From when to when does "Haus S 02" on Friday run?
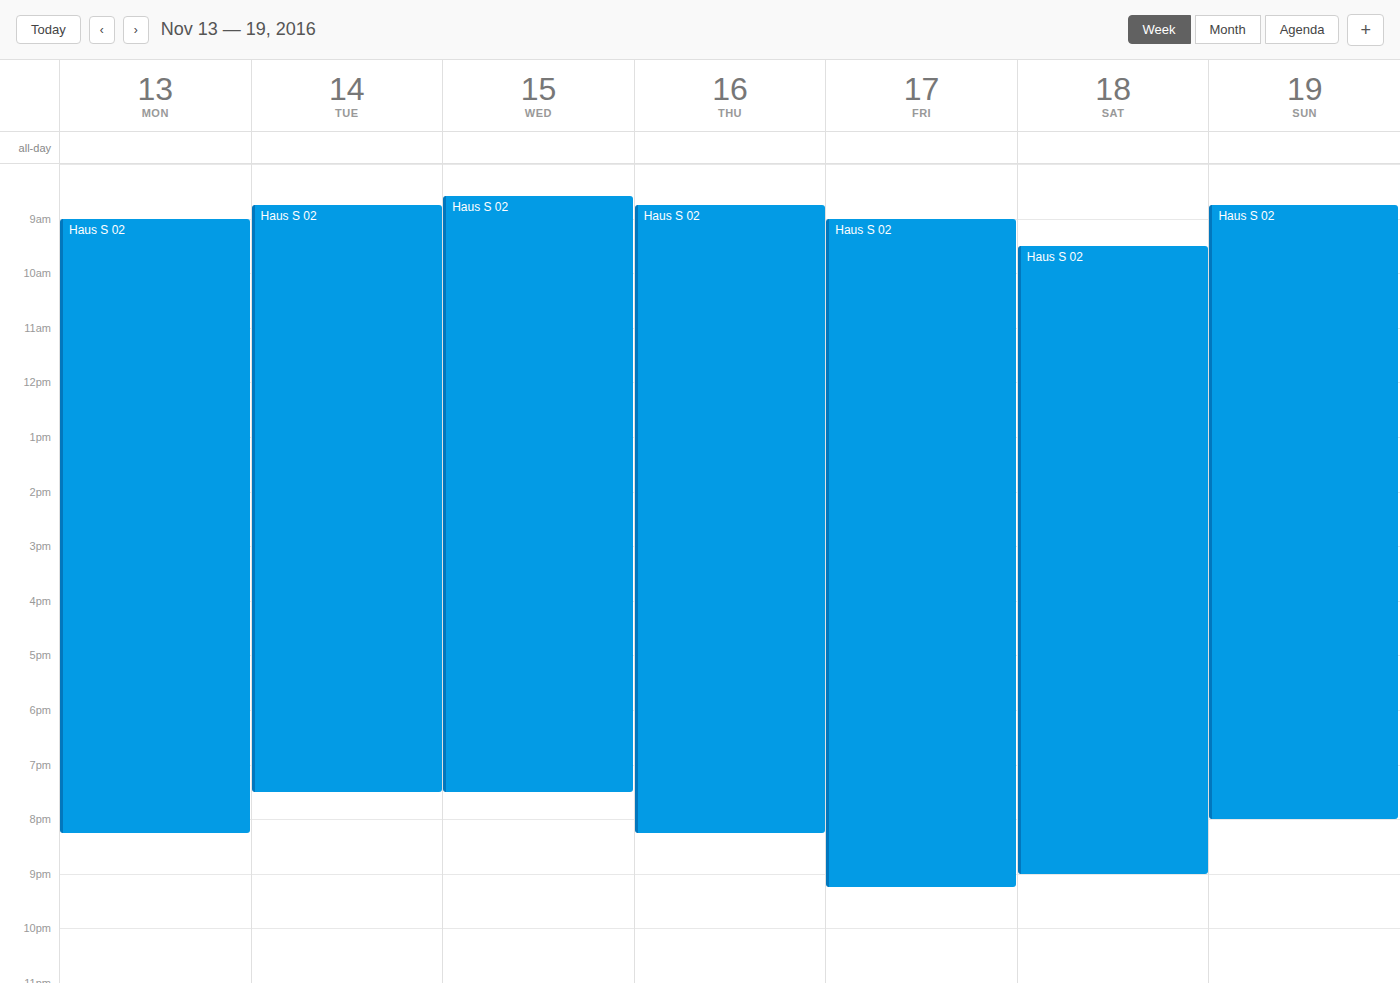
9:00 AM to 9:15 PM